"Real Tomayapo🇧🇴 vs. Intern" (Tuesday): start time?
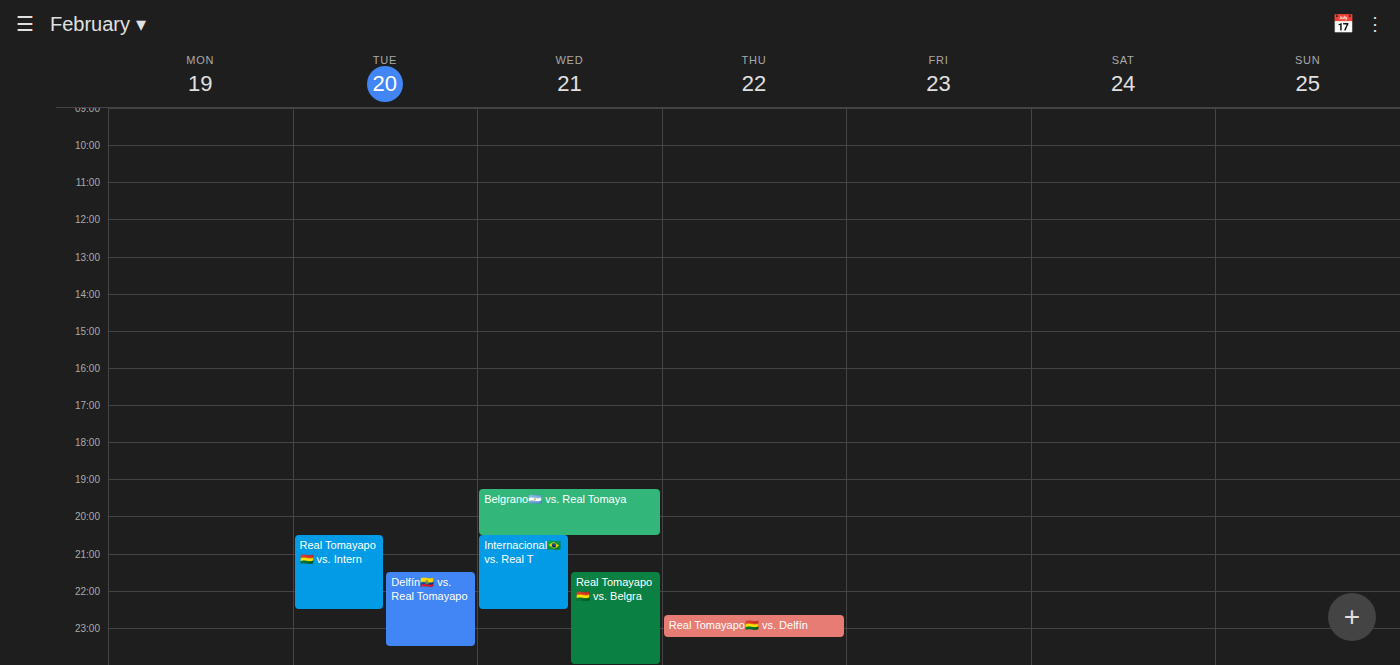
8:30 PM